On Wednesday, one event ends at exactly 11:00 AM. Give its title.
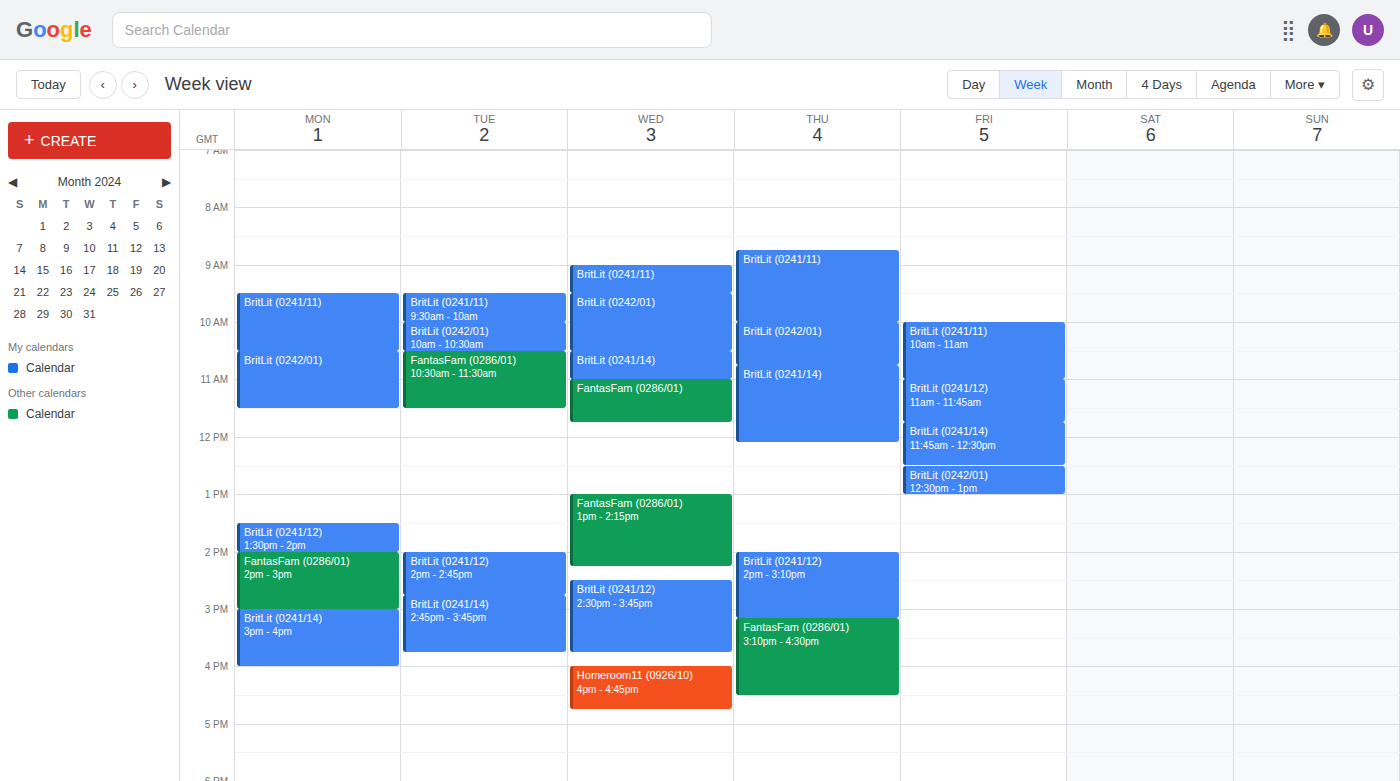
"BritLit (0241/14)"